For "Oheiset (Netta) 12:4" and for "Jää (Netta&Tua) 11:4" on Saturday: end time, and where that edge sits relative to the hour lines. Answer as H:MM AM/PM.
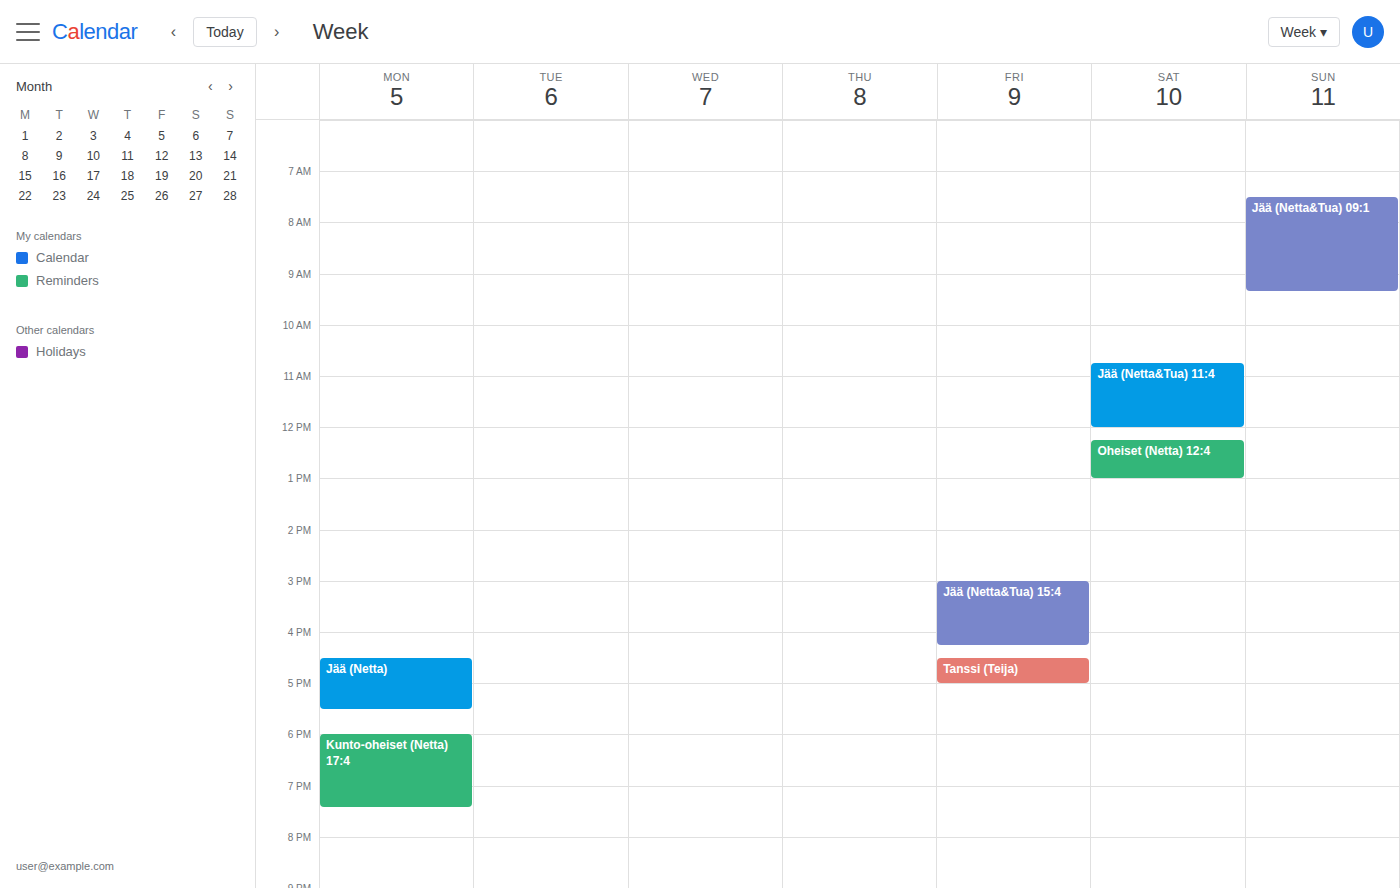
"Oheiset (Netta) 12:4": 1:00 PM, exactly on the 1 PM line. "Jää (Netta&Tua) 11:4": 12:00 PM, exactly on the 12 PM line.